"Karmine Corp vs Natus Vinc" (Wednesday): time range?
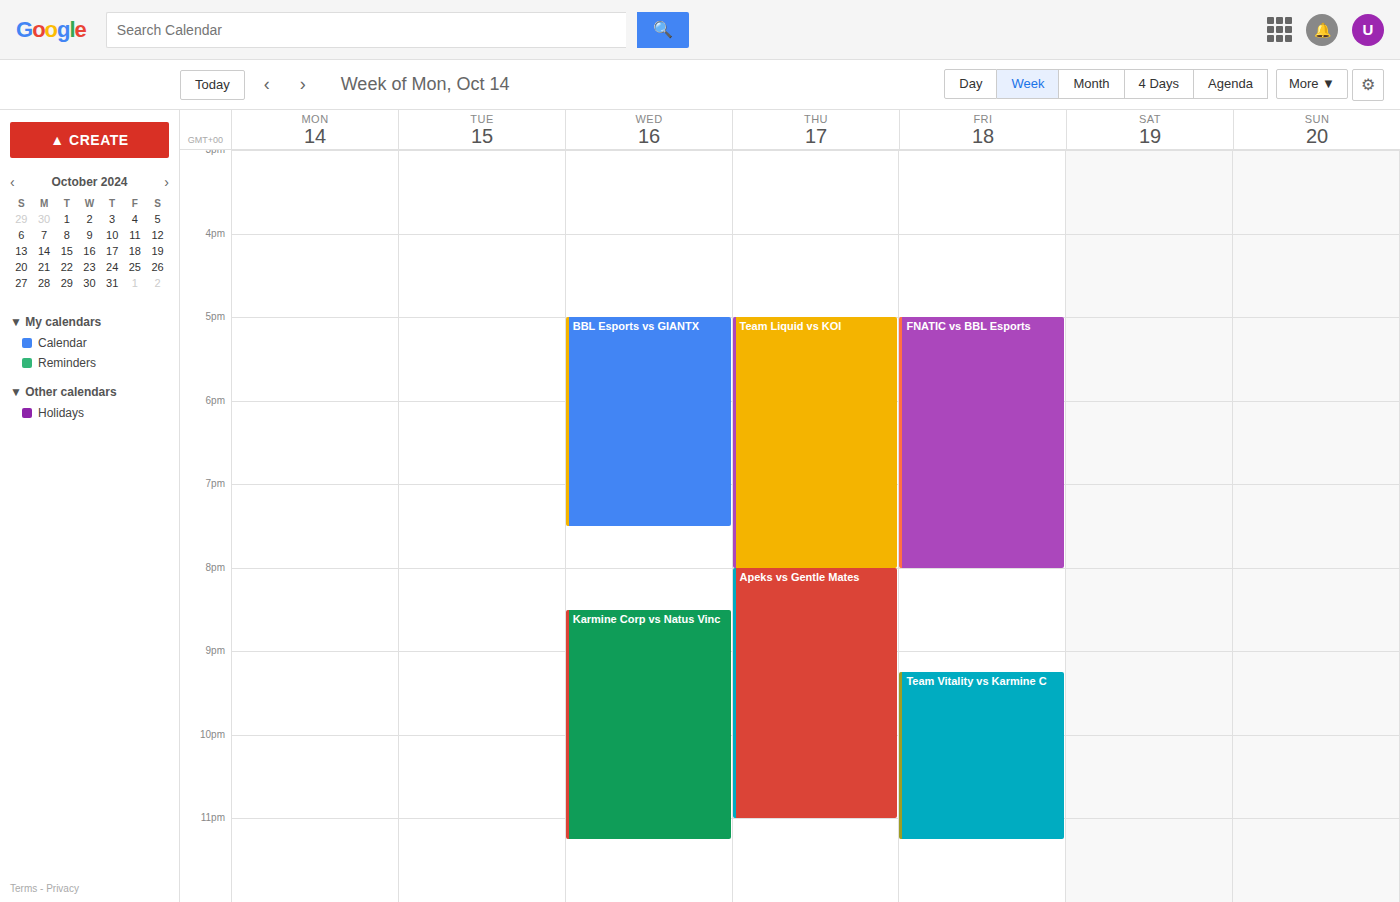
8:30 PM to 11:15 PM